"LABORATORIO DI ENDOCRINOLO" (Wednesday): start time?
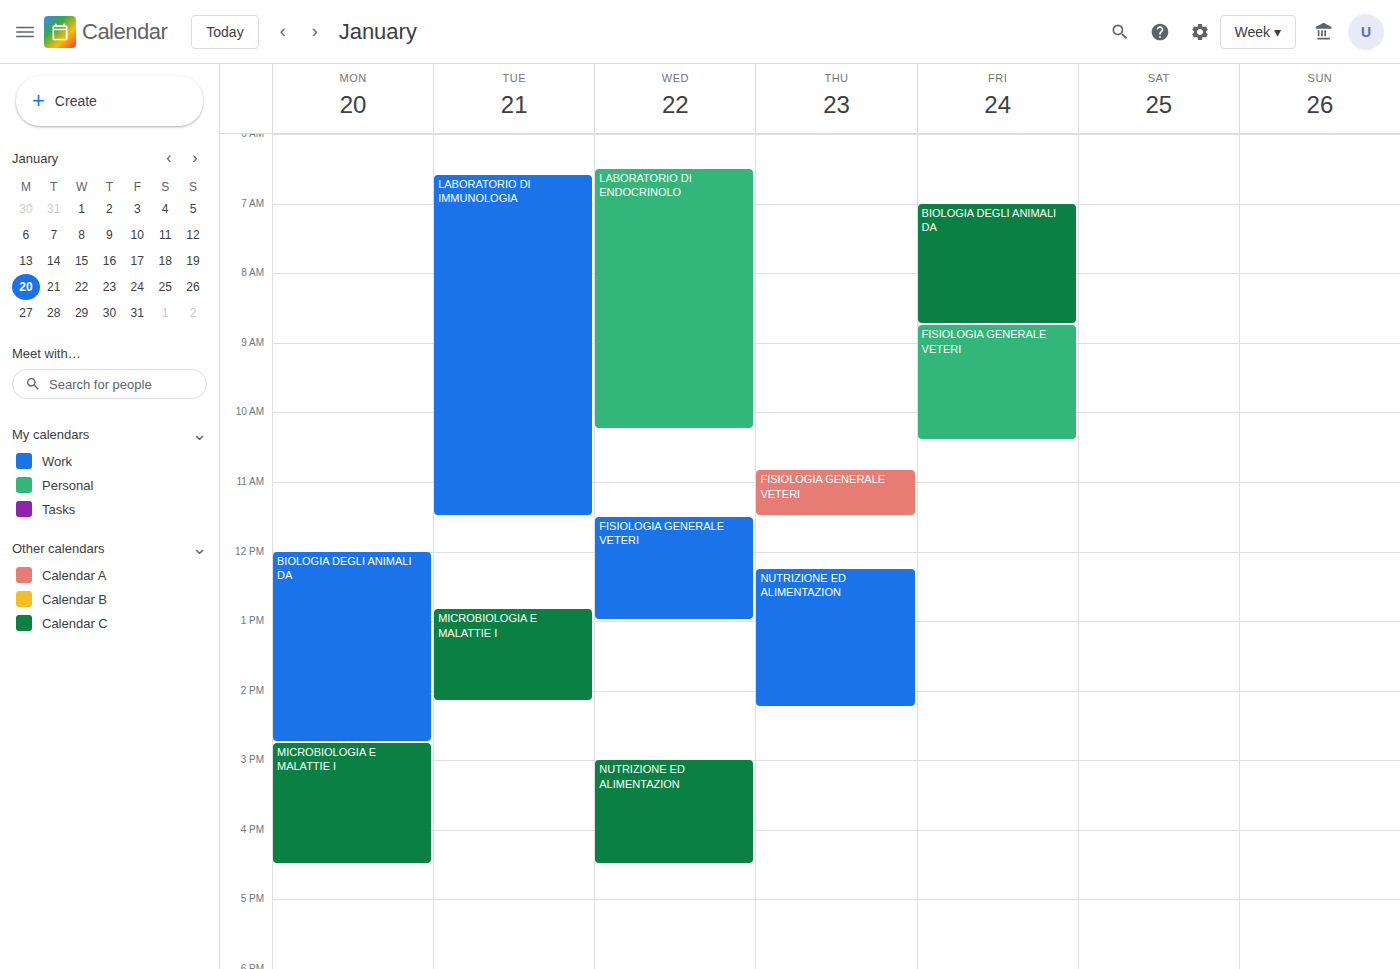
6:30 AM